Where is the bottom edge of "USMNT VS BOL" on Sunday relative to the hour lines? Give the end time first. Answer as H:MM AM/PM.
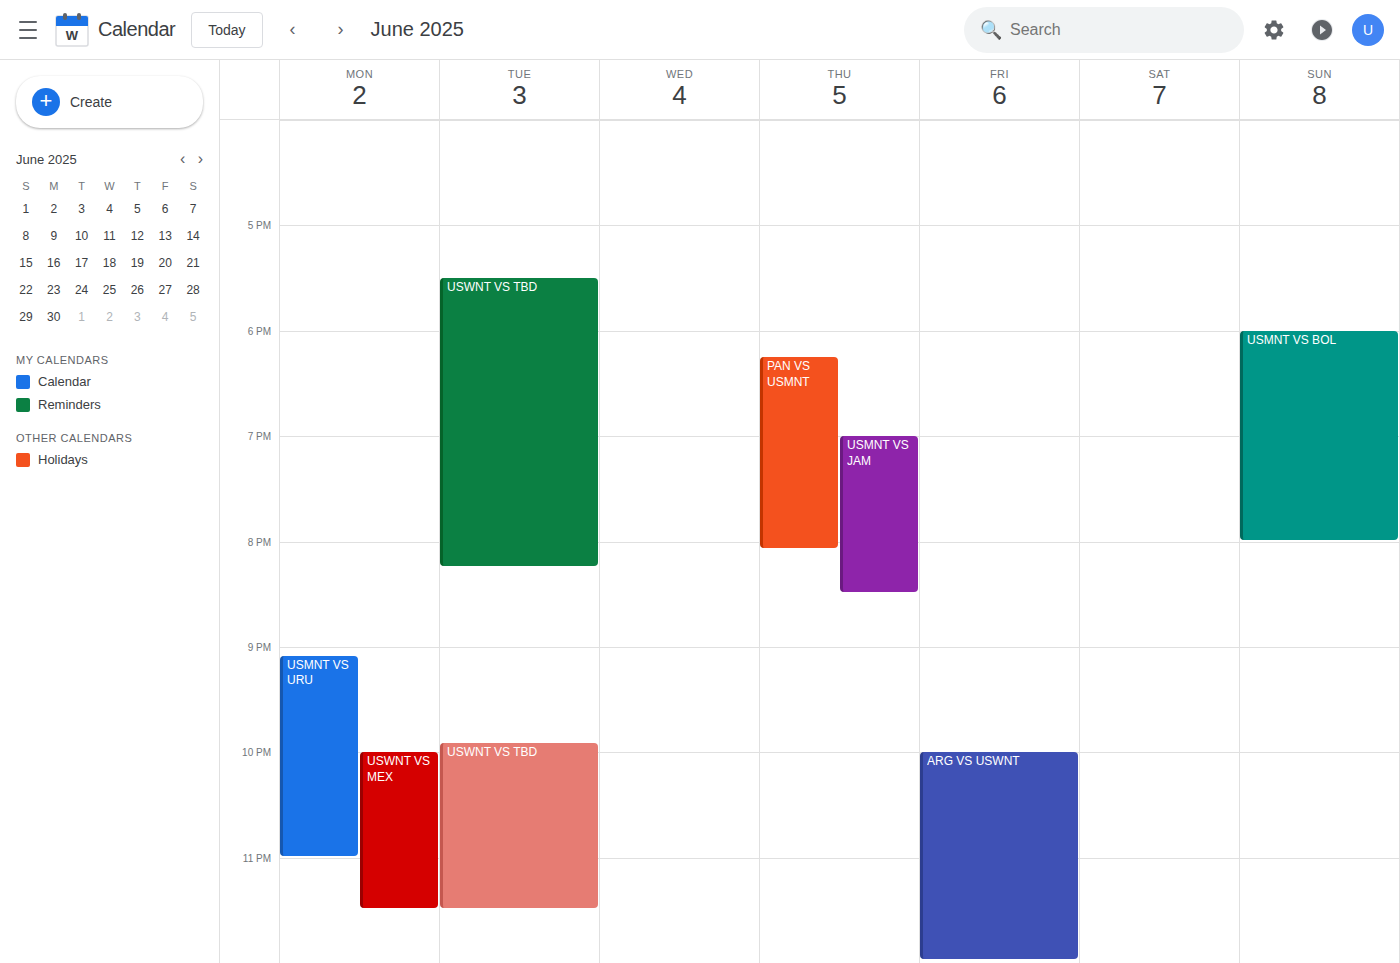
8:00 PM -- exactly on the 8 PM line.